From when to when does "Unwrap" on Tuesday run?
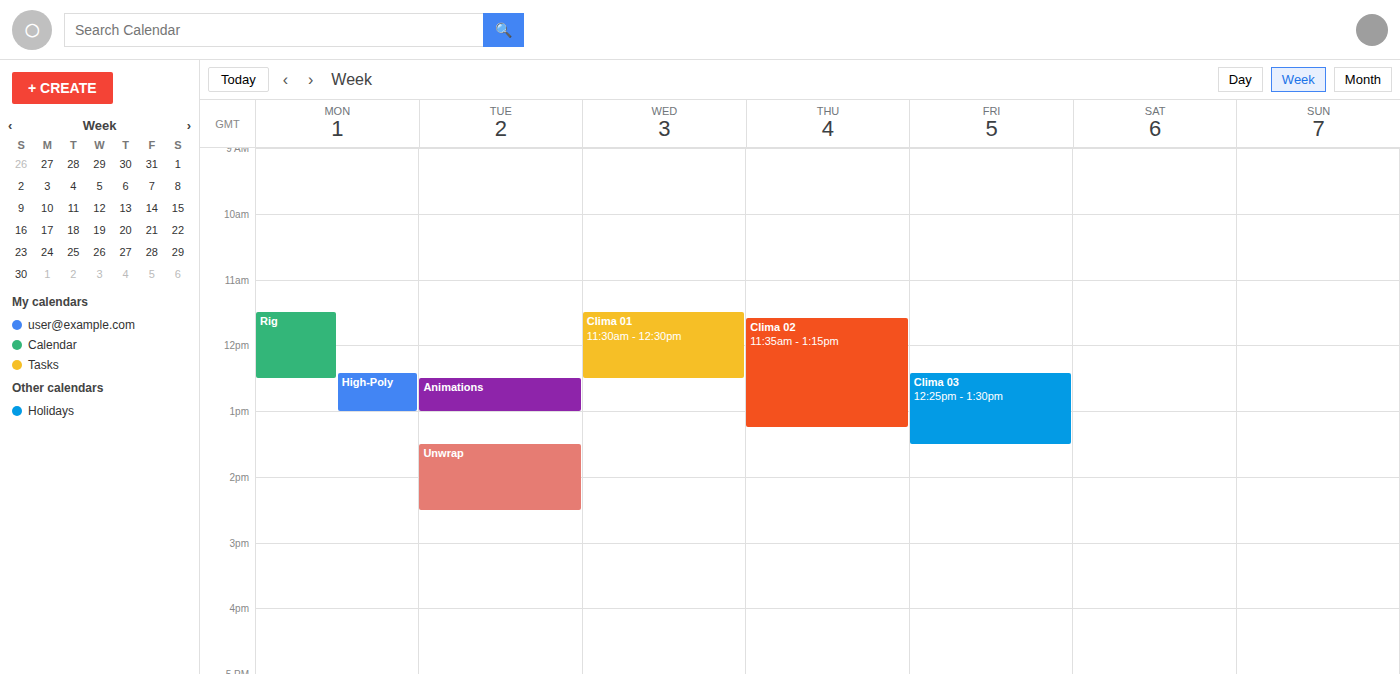
1:30 PM to 2:30 PM